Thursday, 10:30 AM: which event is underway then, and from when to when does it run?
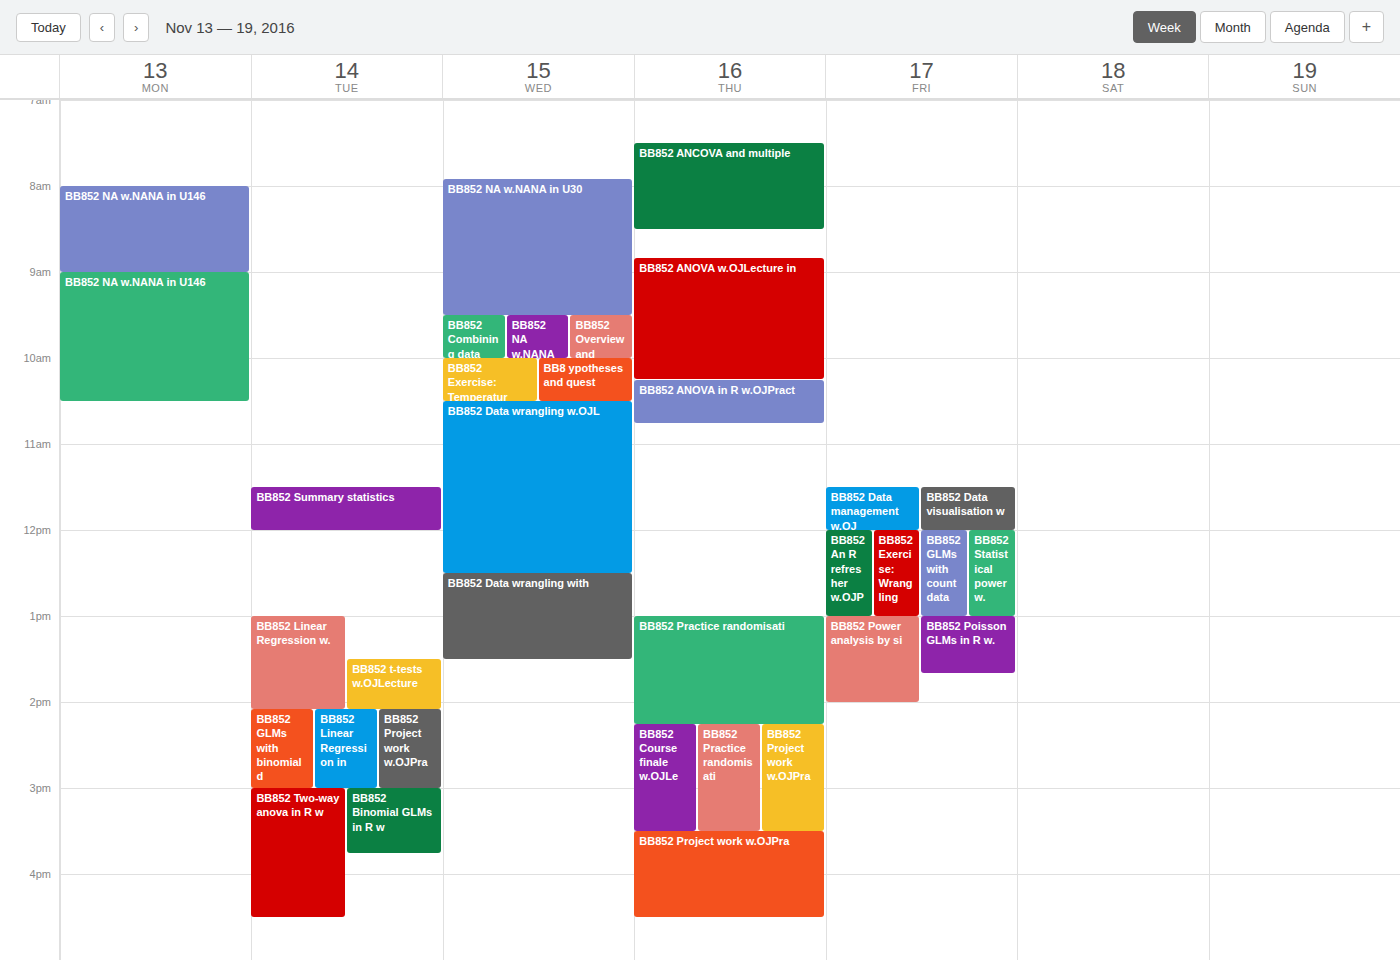
"BB852 ANOVA in R w.OJPract", 10:15 AM to 10:45 AM